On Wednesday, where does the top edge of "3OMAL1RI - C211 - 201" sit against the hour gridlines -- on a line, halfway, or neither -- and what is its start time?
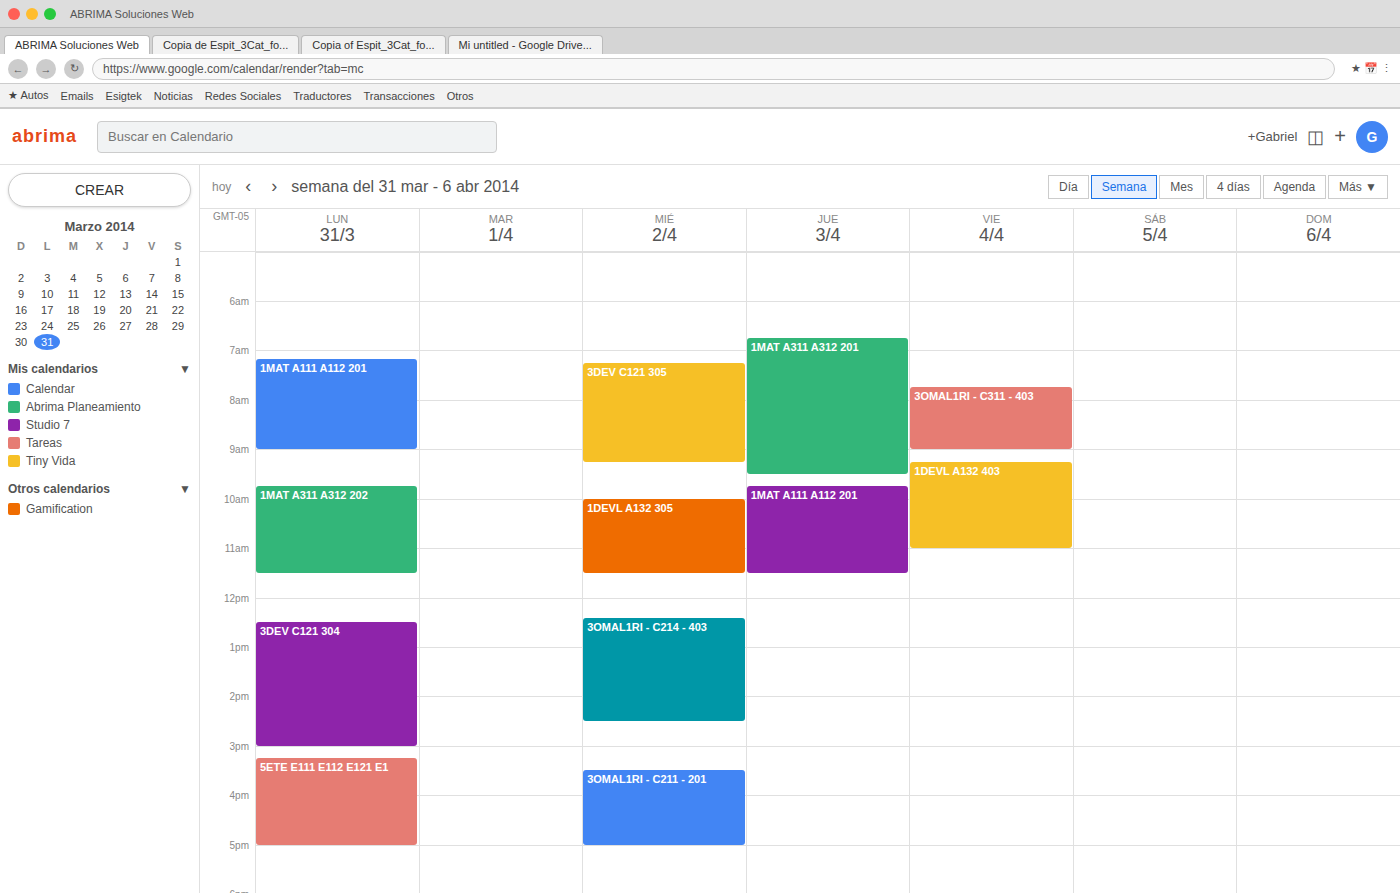
3:30 PM -- halfway between the 3 PM and 4 PM lines.